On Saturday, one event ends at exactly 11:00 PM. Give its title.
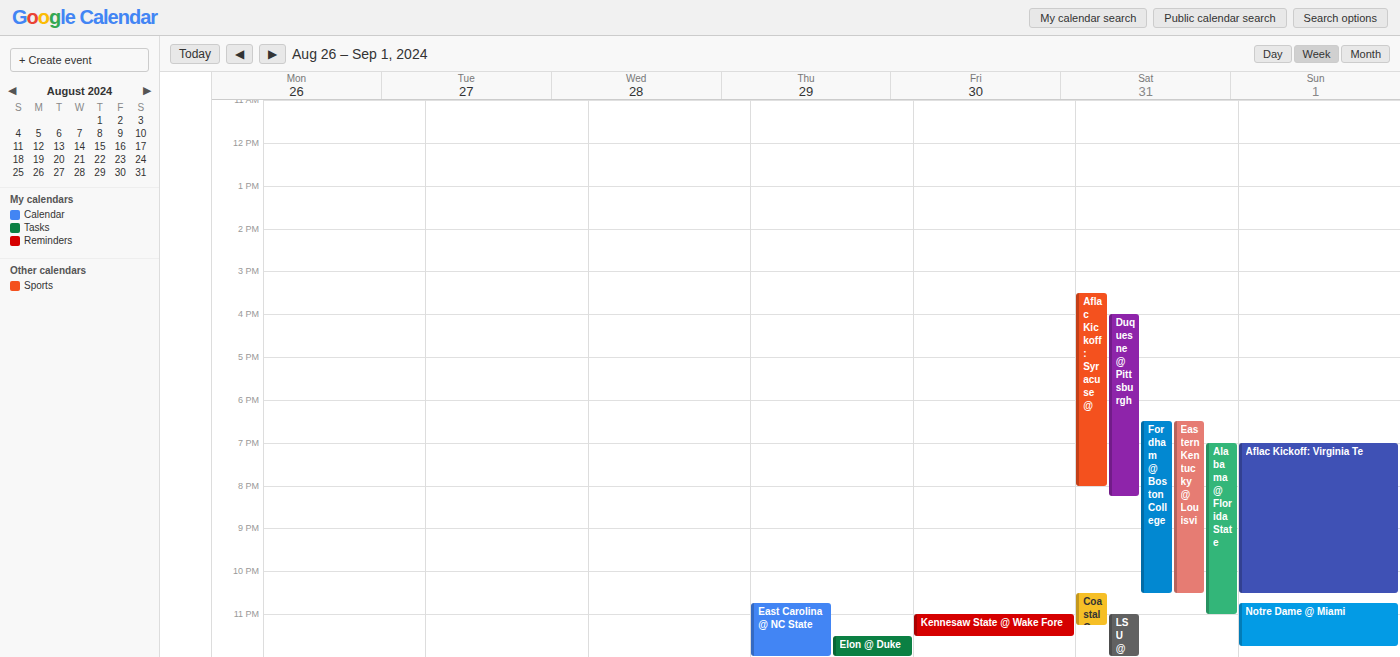
"Alabama @ Florida State"